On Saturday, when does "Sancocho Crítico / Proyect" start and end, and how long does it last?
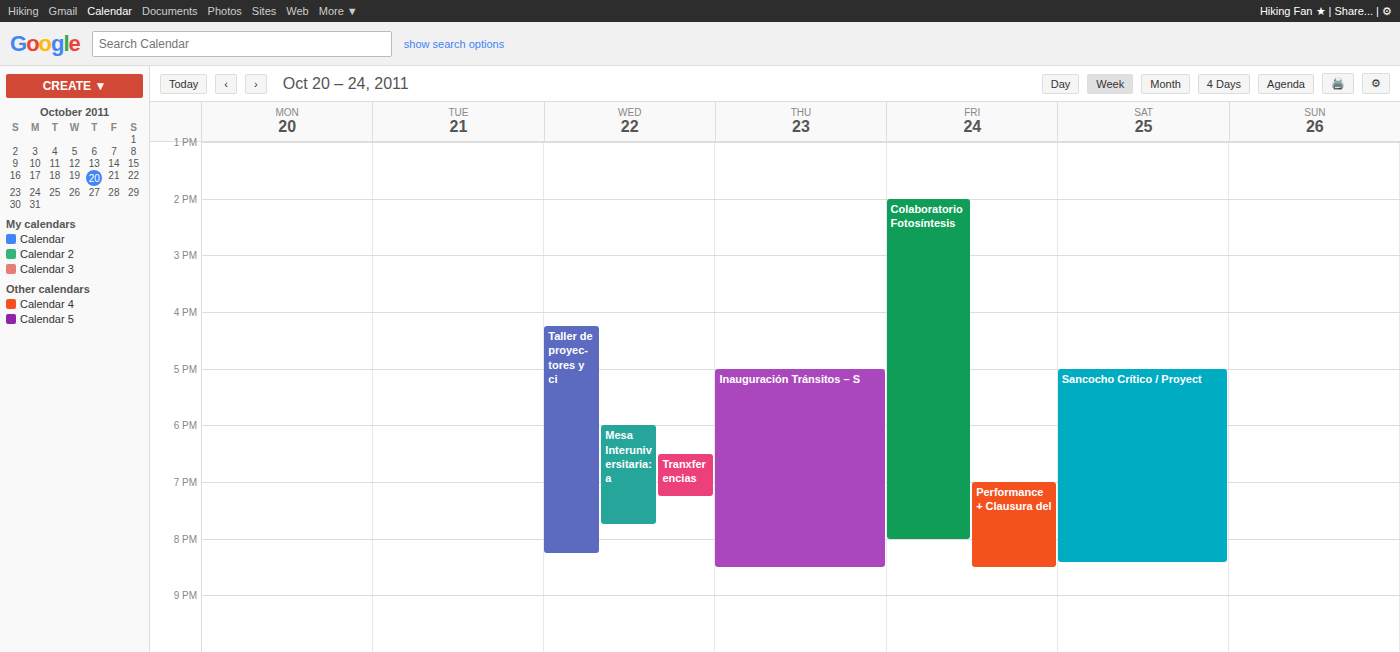
5:00 PM to 8:25 PM, 3 hours 25 minutes